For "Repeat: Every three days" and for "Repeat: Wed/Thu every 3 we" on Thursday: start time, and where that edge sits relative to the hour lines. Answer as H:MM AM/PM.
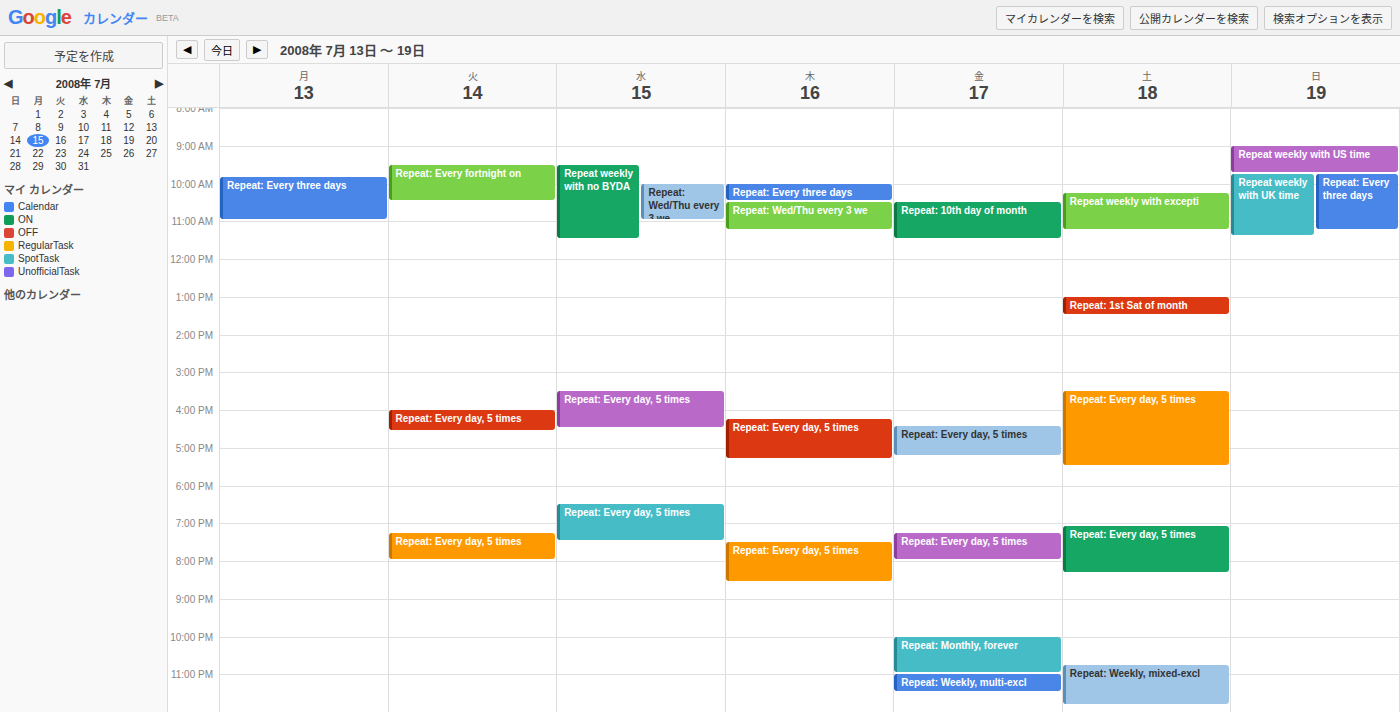
"Repeat: Every three days": 10:00 AM, exactly on the 10 AM line. "Repeat: Wed/Thu every 3 we": 10:30 AM, halfway between the 10 AM and 11 AM lines.